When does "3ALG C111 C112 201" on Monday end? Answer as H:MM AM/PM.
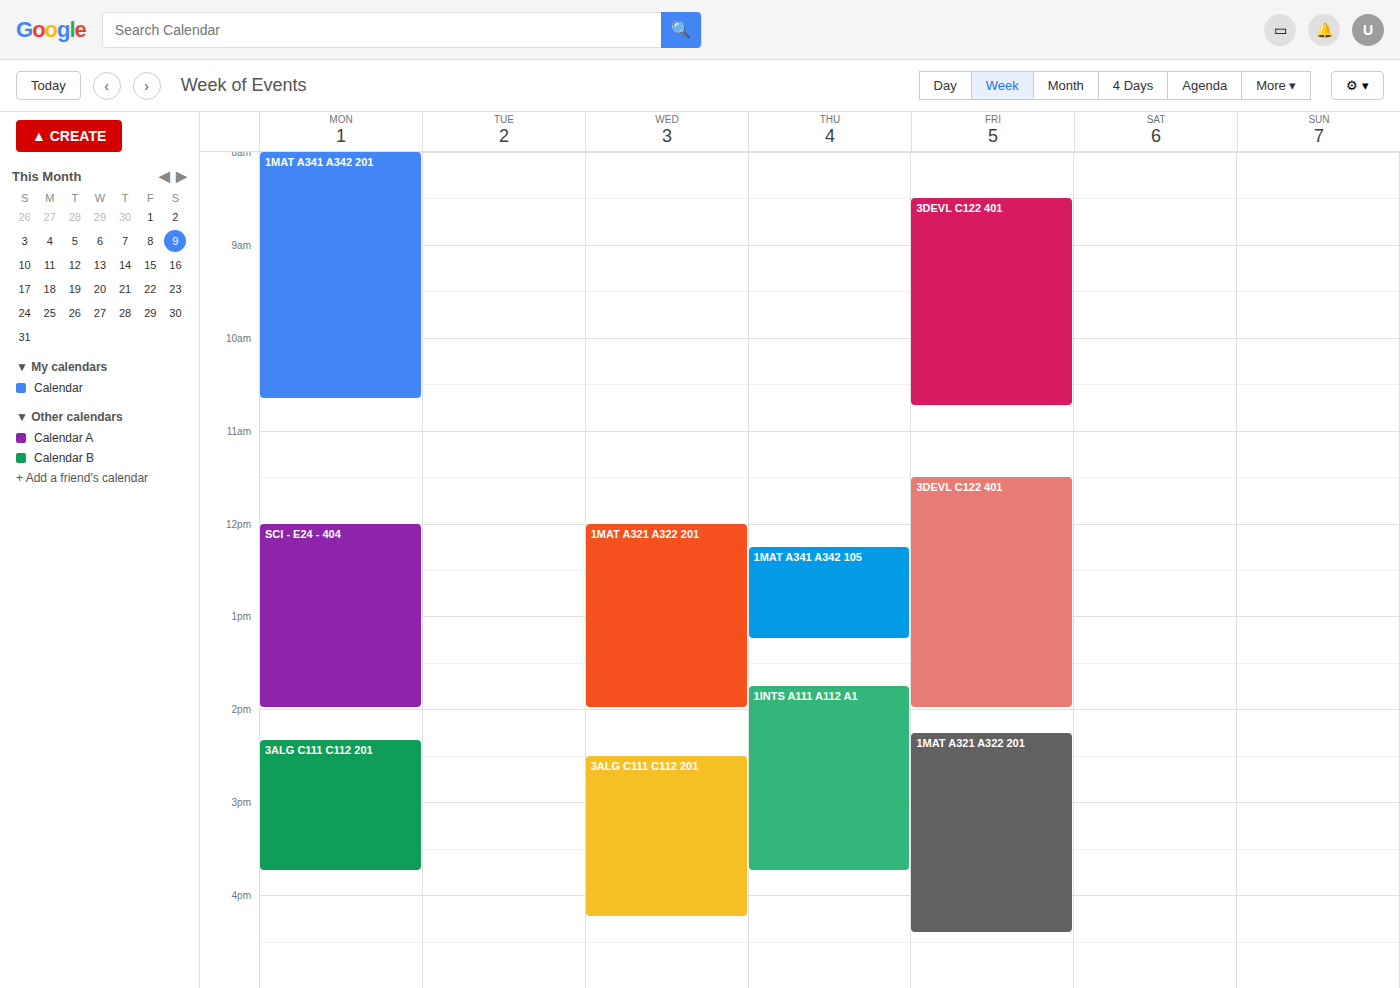
3:45 PM